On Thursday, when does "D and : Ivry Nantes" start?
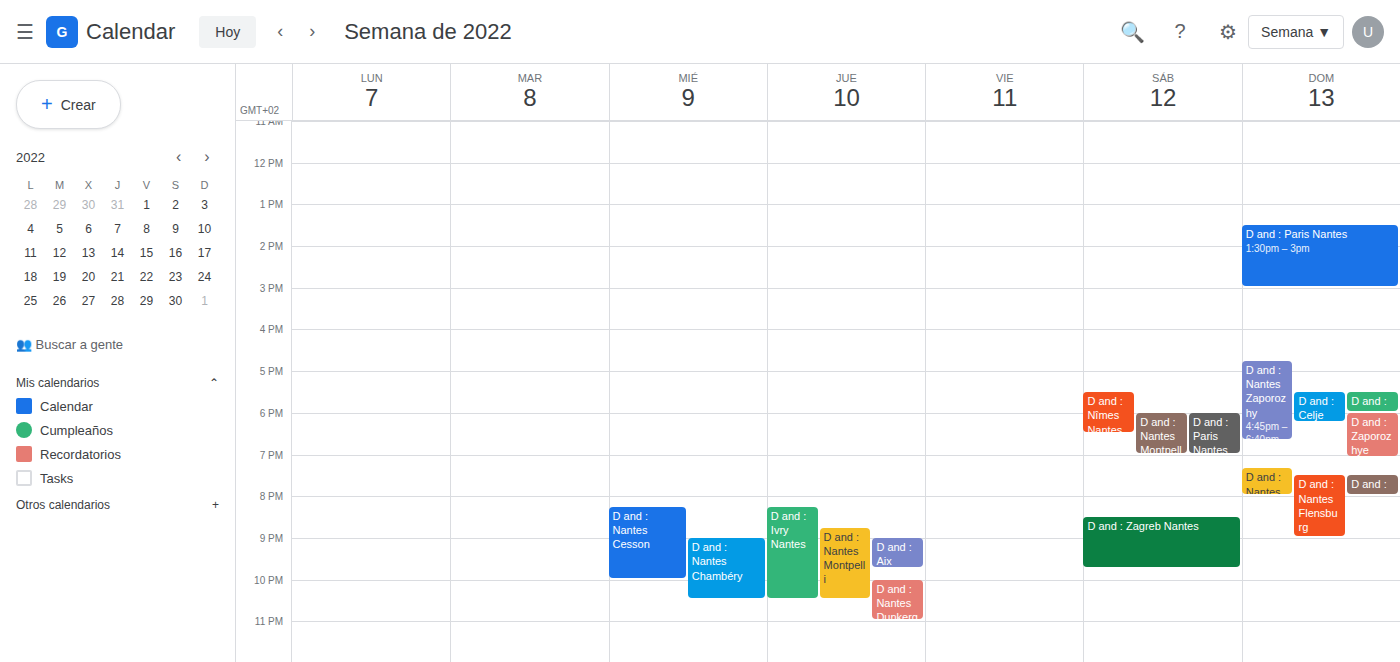
8:15 PM